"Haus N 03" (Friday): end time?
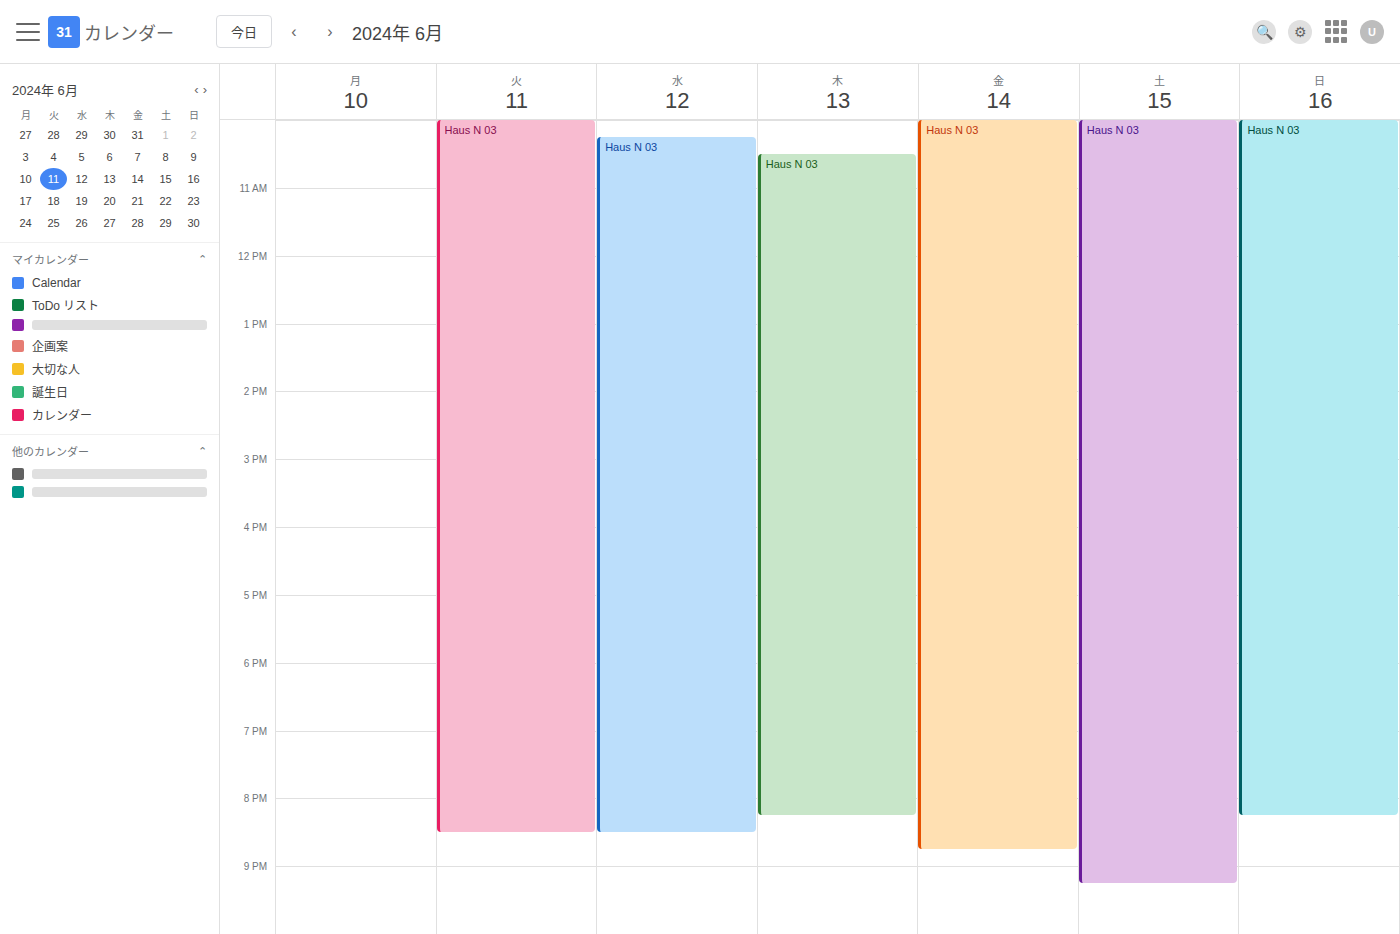
8:45 PM